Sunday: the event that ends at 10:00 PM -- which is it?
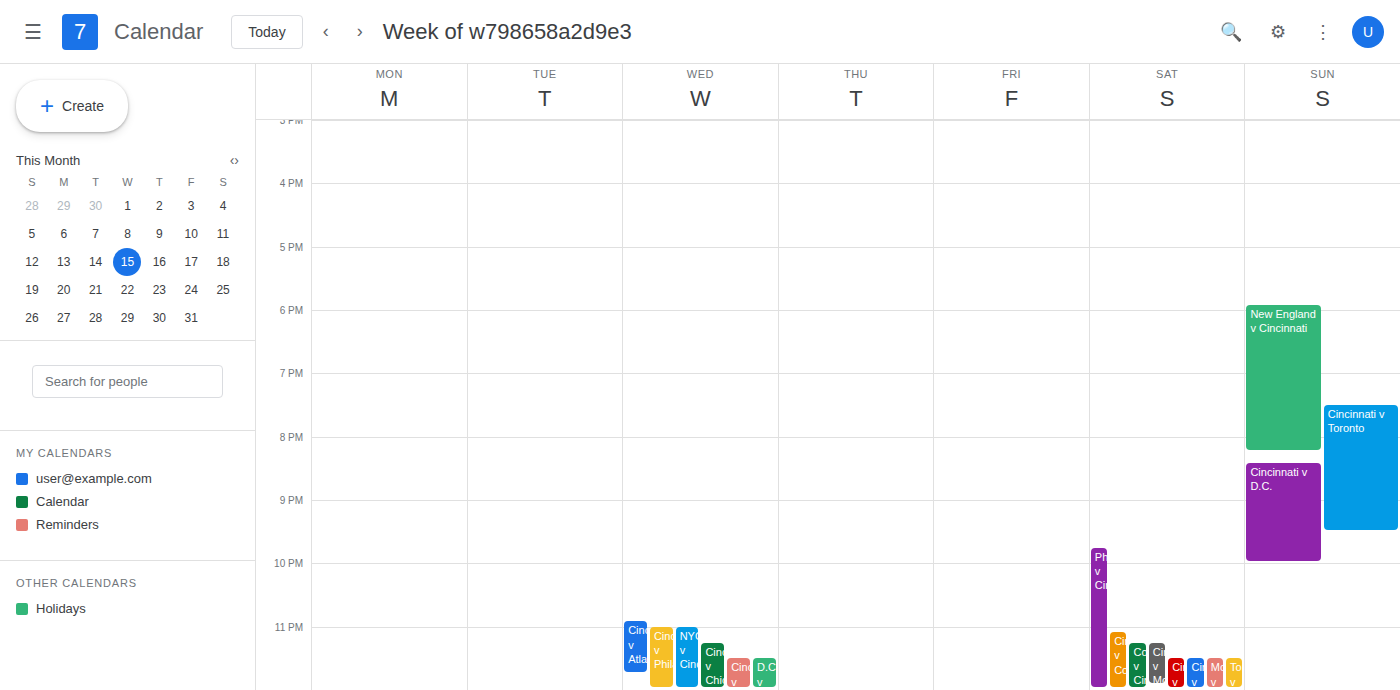
"Cincinnati v D.C."